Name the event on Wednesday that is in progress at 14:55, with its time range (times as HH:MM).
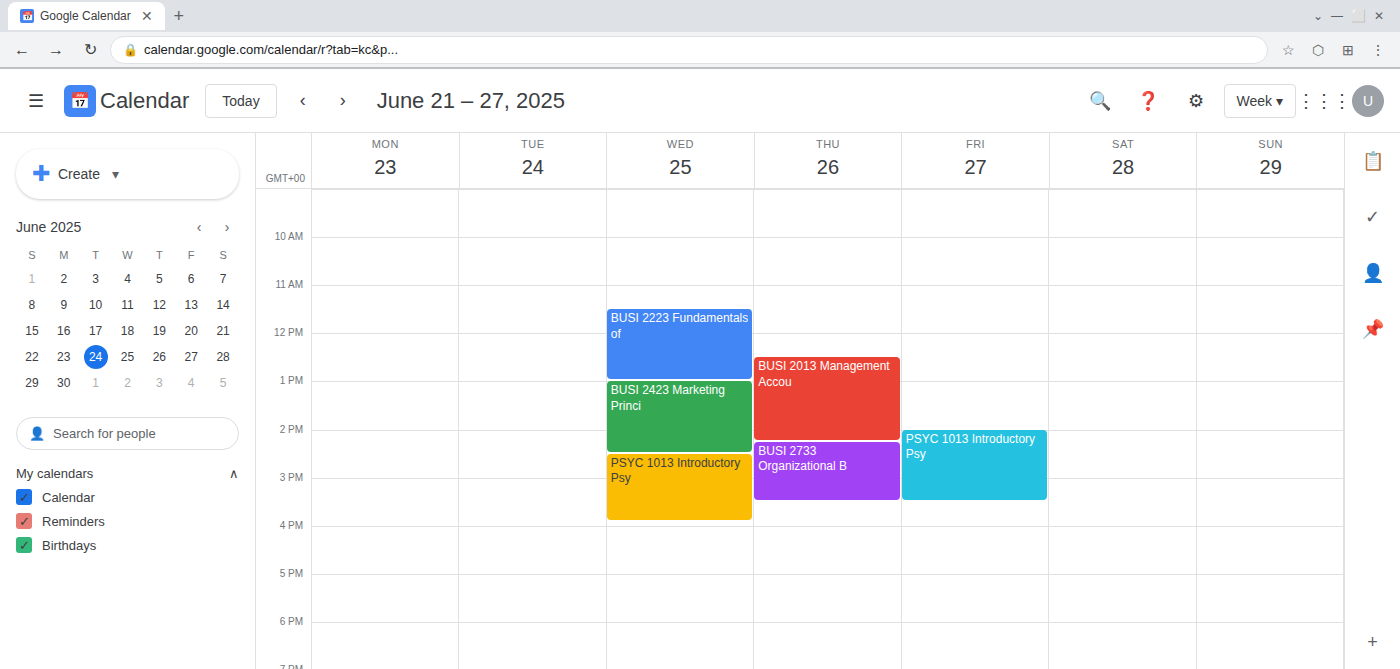
"PSYC 1013 Introductory Psy", 14:30 to 15:55